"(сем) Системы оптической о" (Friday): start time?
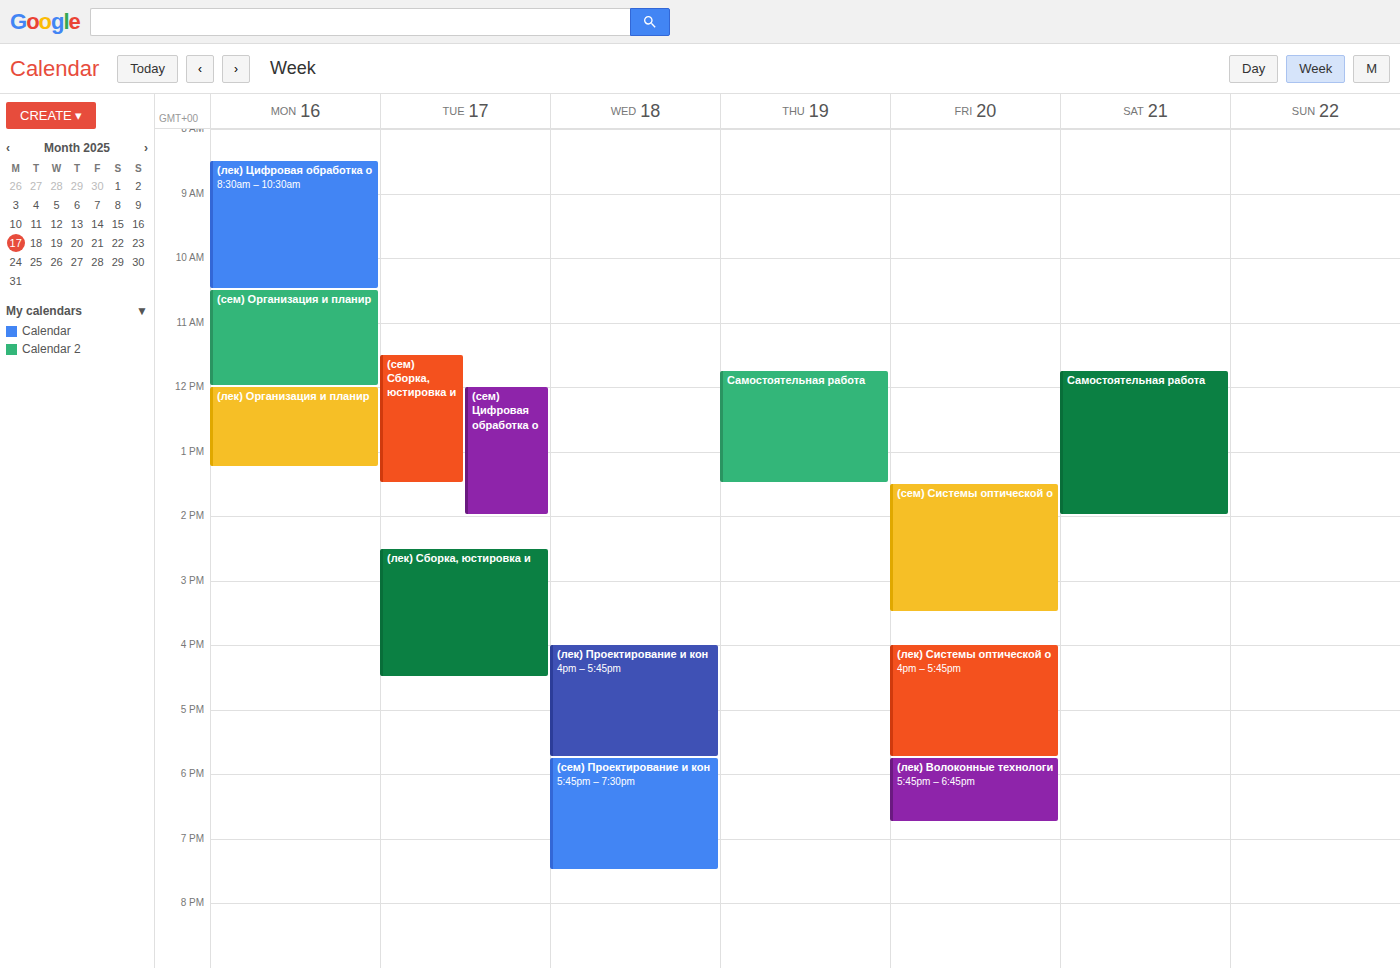
1:30 PM